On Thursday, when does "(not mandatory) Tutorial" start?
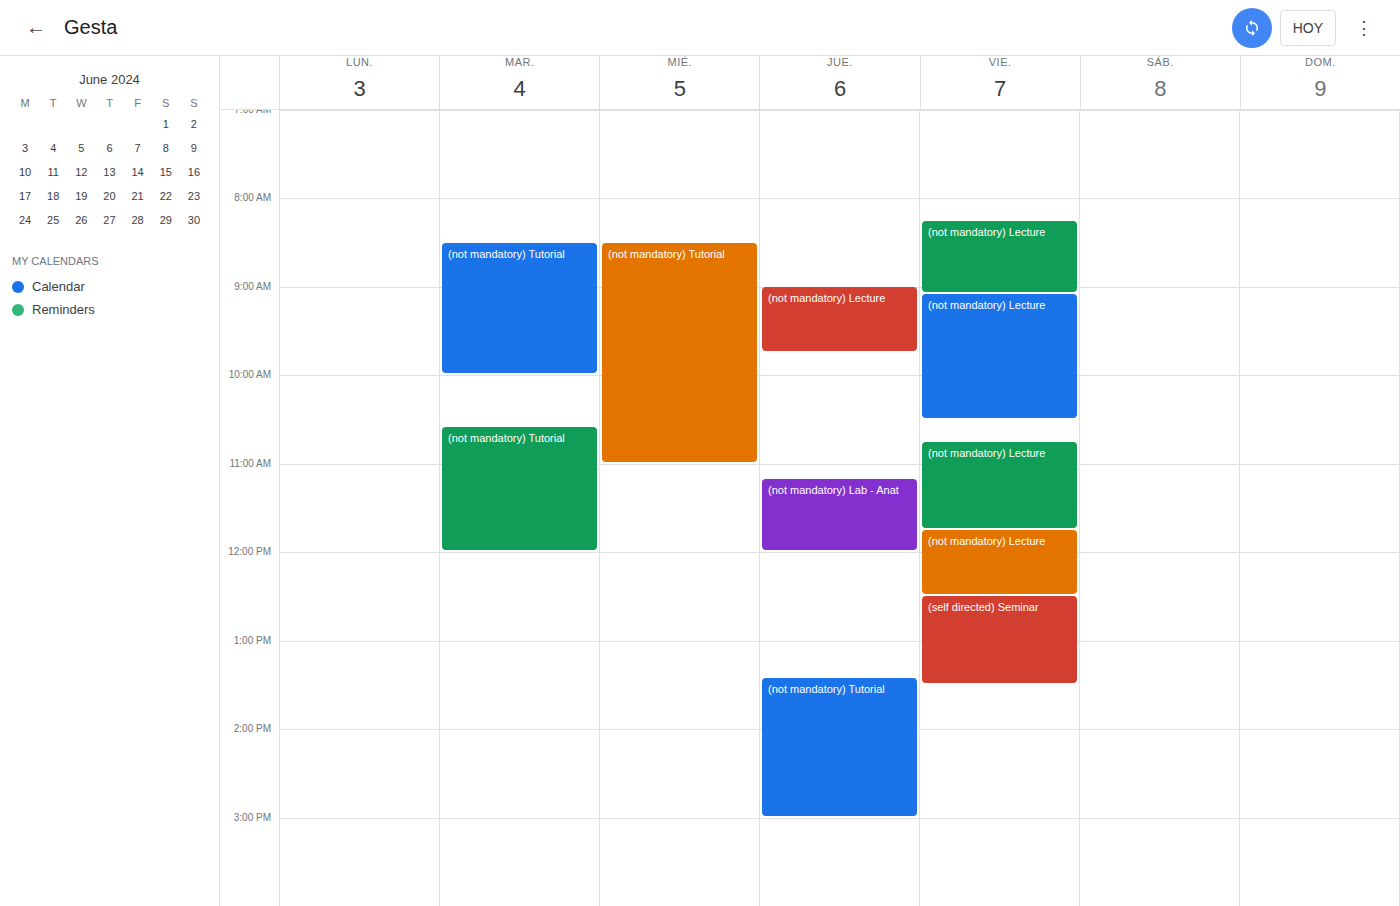
1:25 PM